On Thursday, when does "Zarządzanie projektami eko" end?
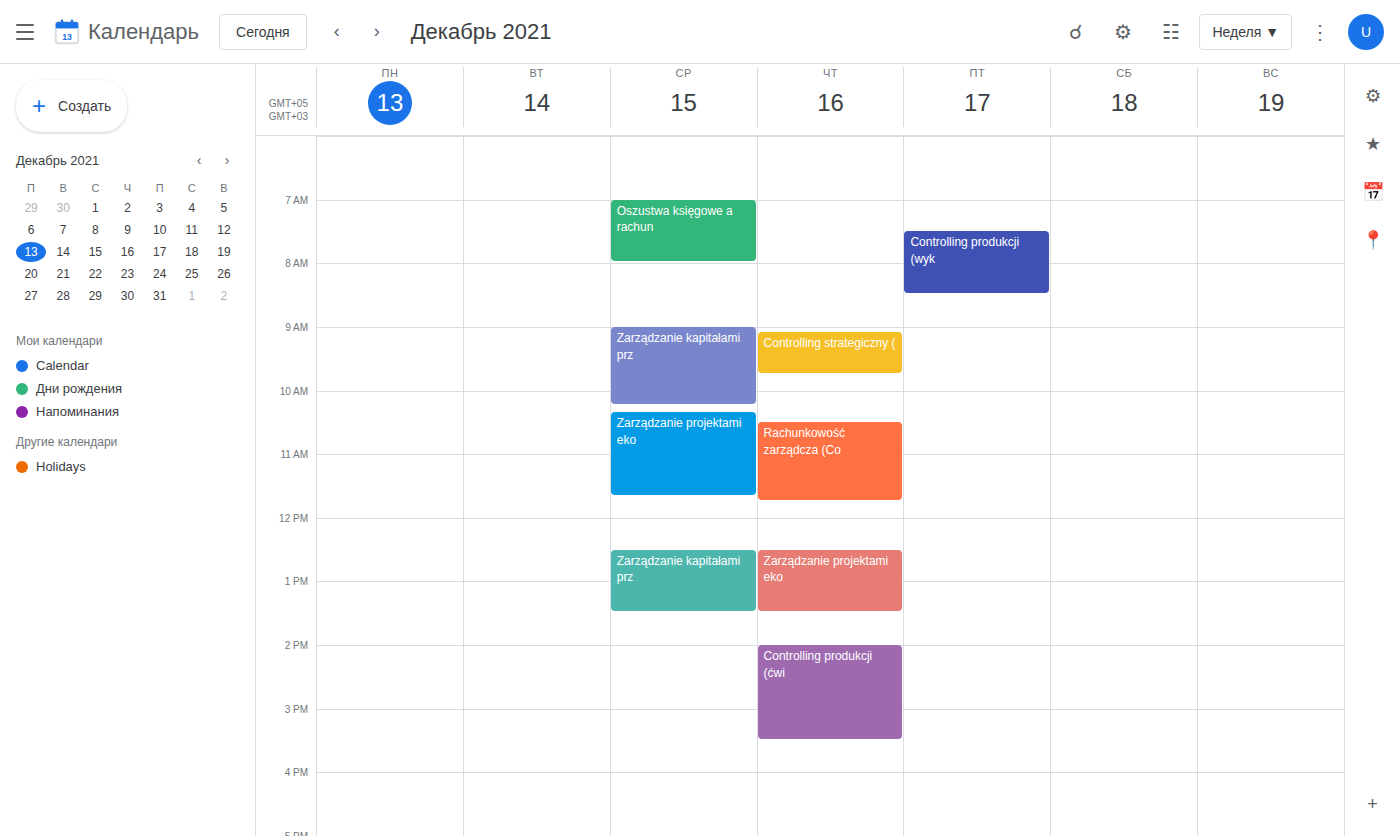
1:30 PM